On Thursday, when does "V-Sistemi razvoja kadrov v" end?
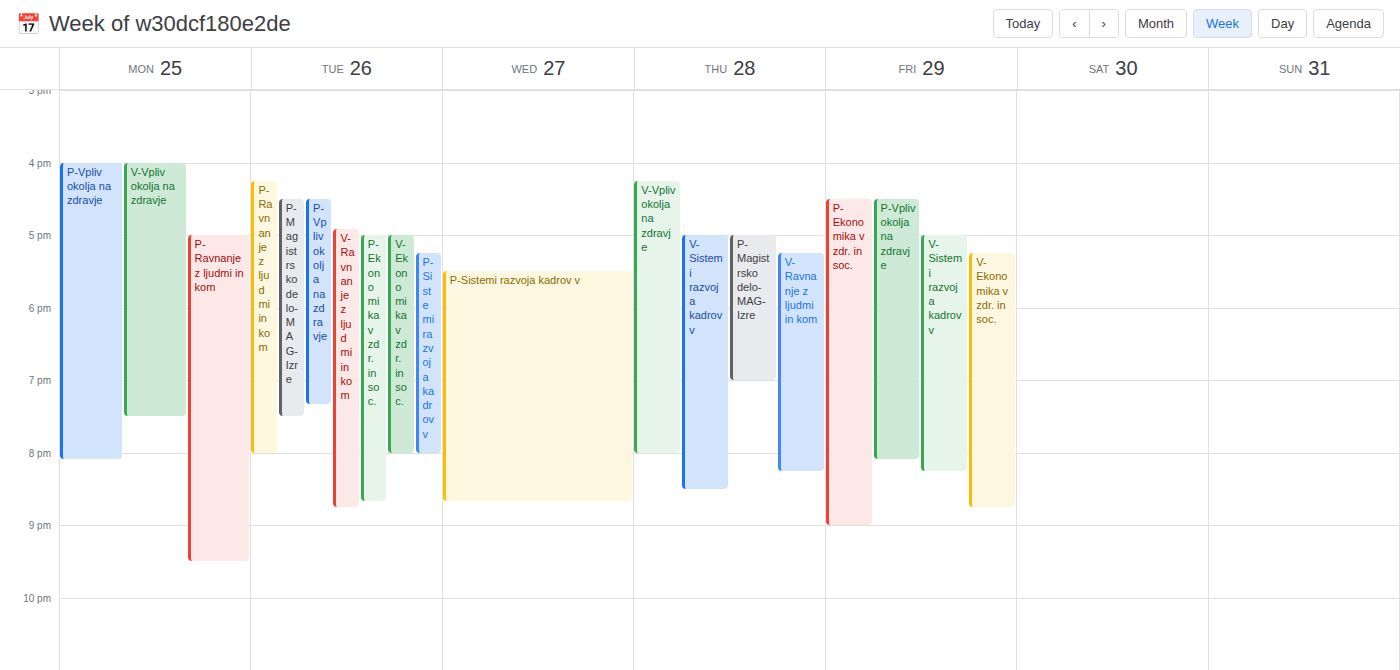
8:30 PM